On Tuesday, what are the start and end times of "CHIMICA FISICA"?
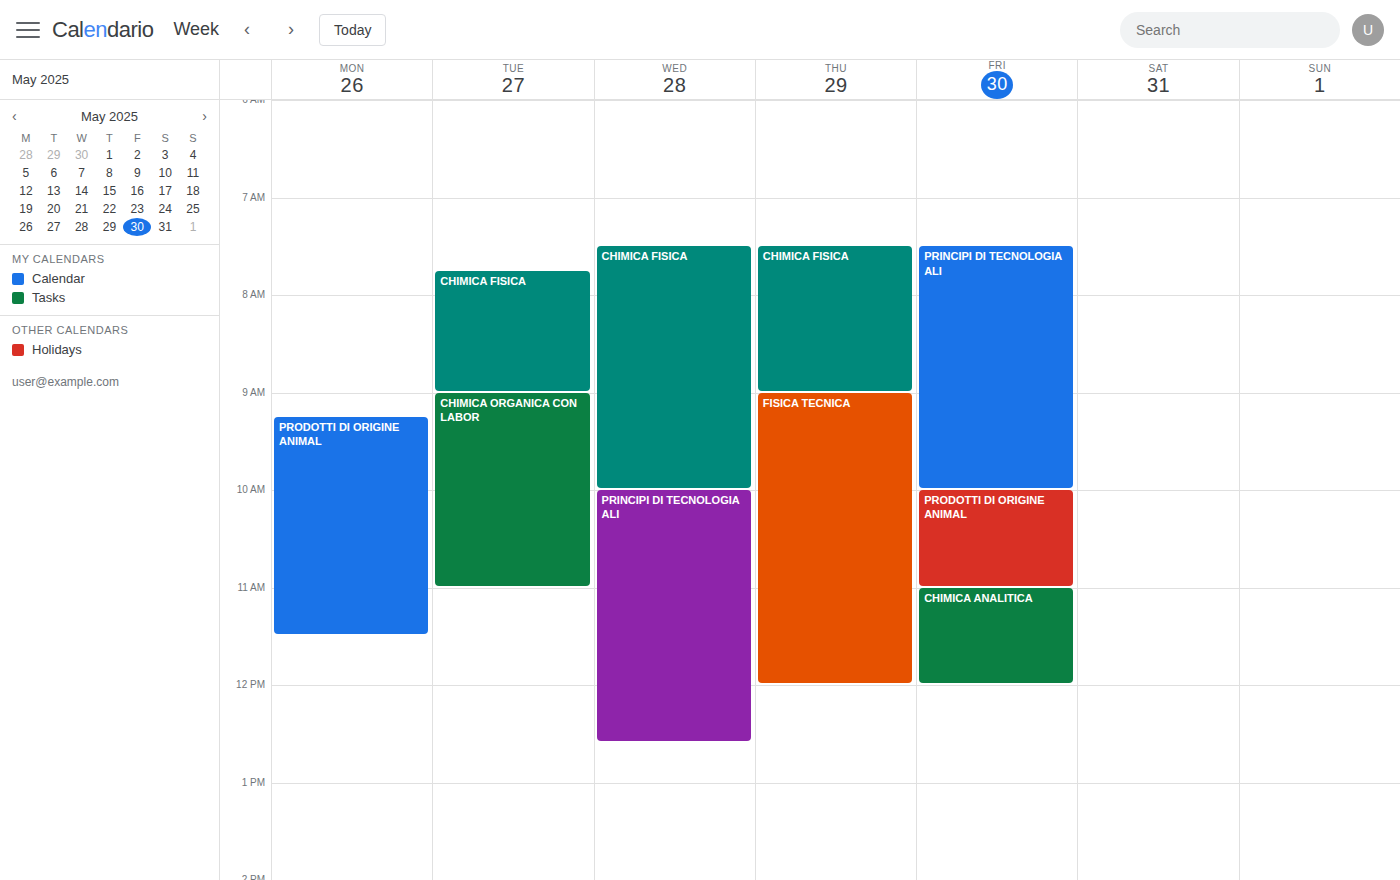
7:45 AM to 9:00 AM